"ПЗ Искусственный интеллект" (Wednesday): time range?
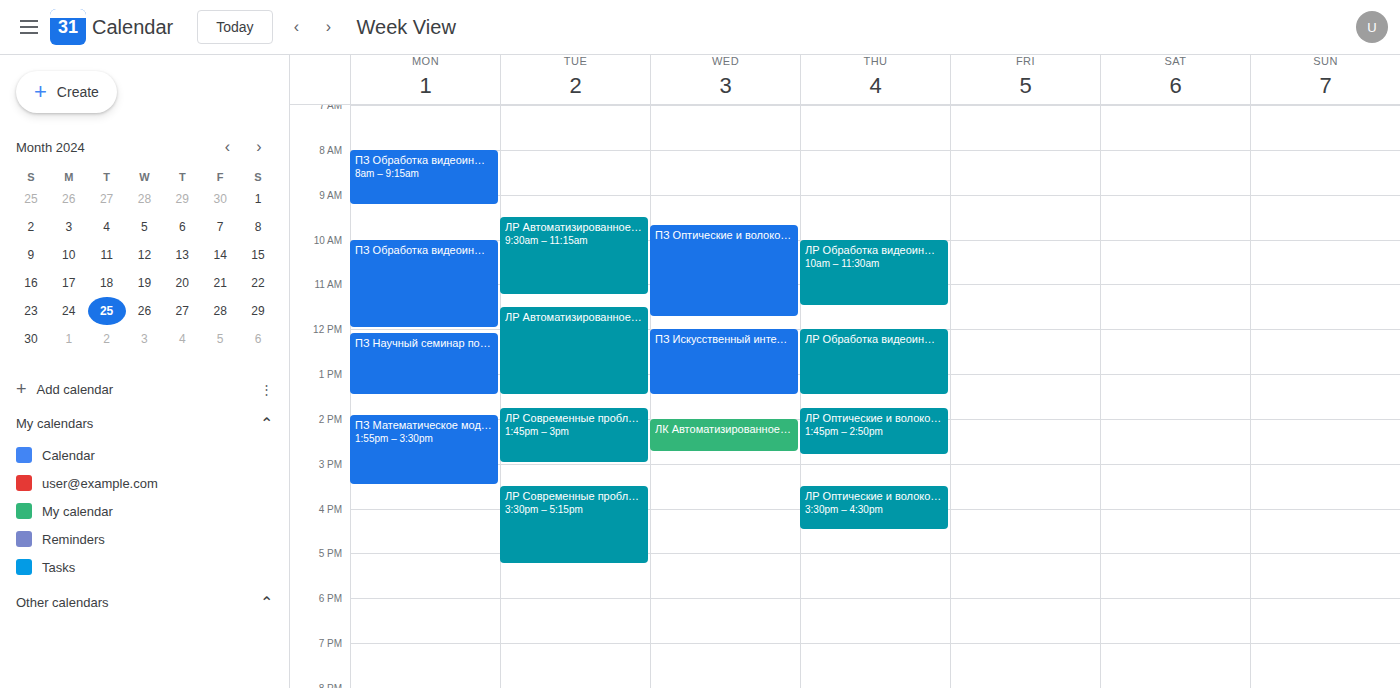
12:00 PM to 1:30 PM